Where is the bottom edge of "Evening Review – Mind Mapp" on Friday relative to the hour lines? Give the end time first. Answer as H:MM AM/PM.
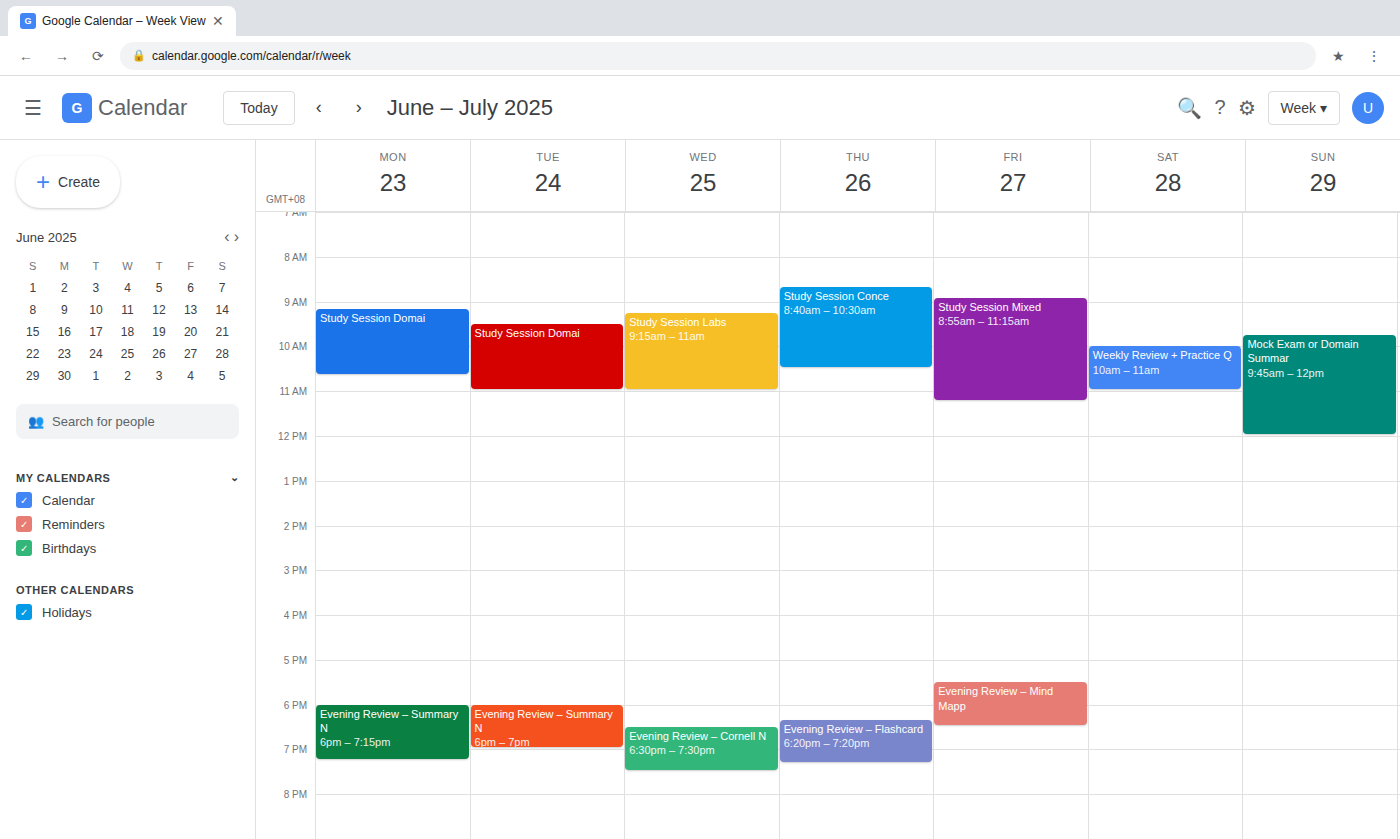
6:30 PM -- halfway between the 6 PM and 7 PM lines.